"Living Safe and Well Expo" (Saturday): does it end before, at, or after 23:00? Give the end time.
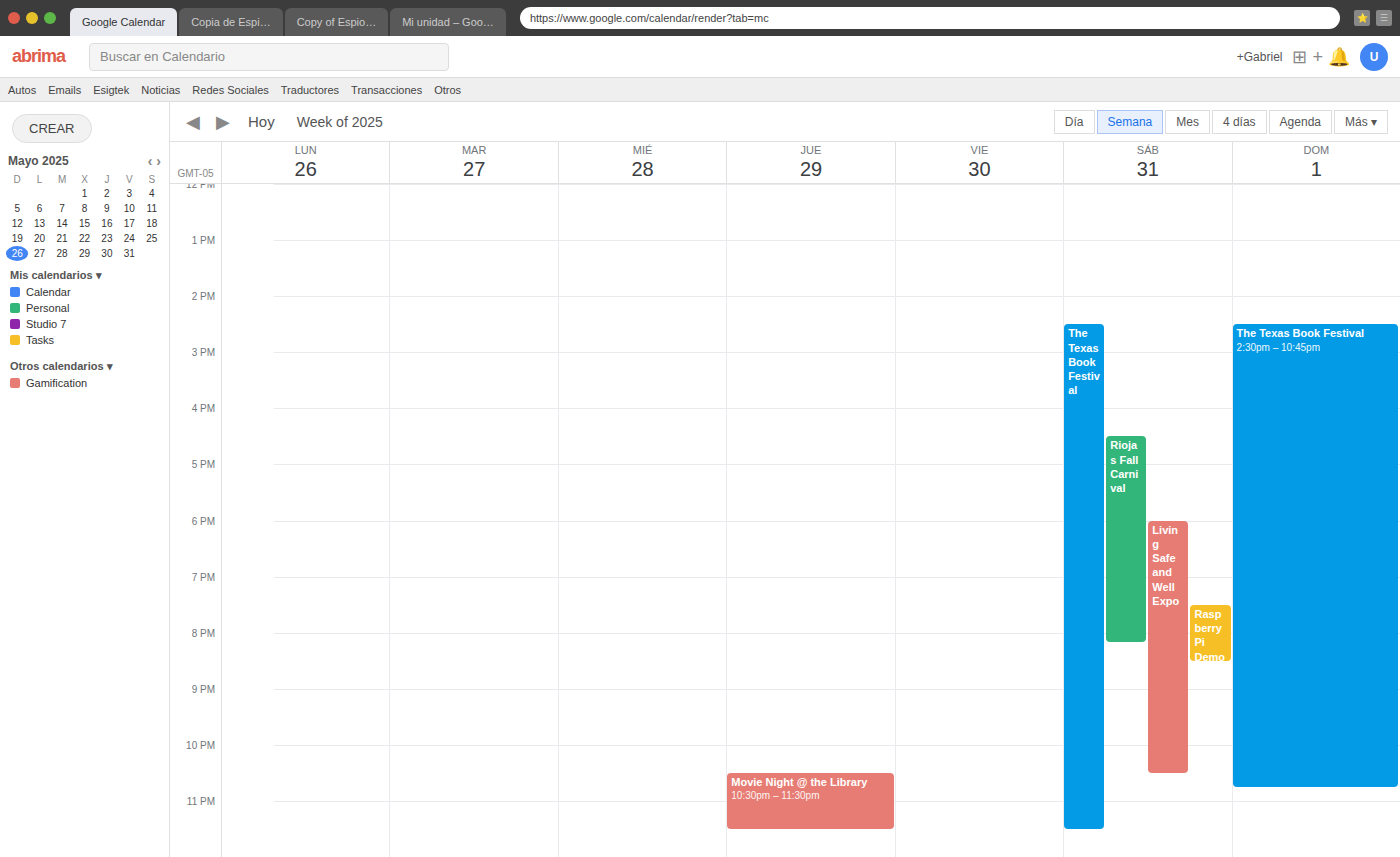
22:30 -- before 23:00, 30 minutes above the 23:00 line.